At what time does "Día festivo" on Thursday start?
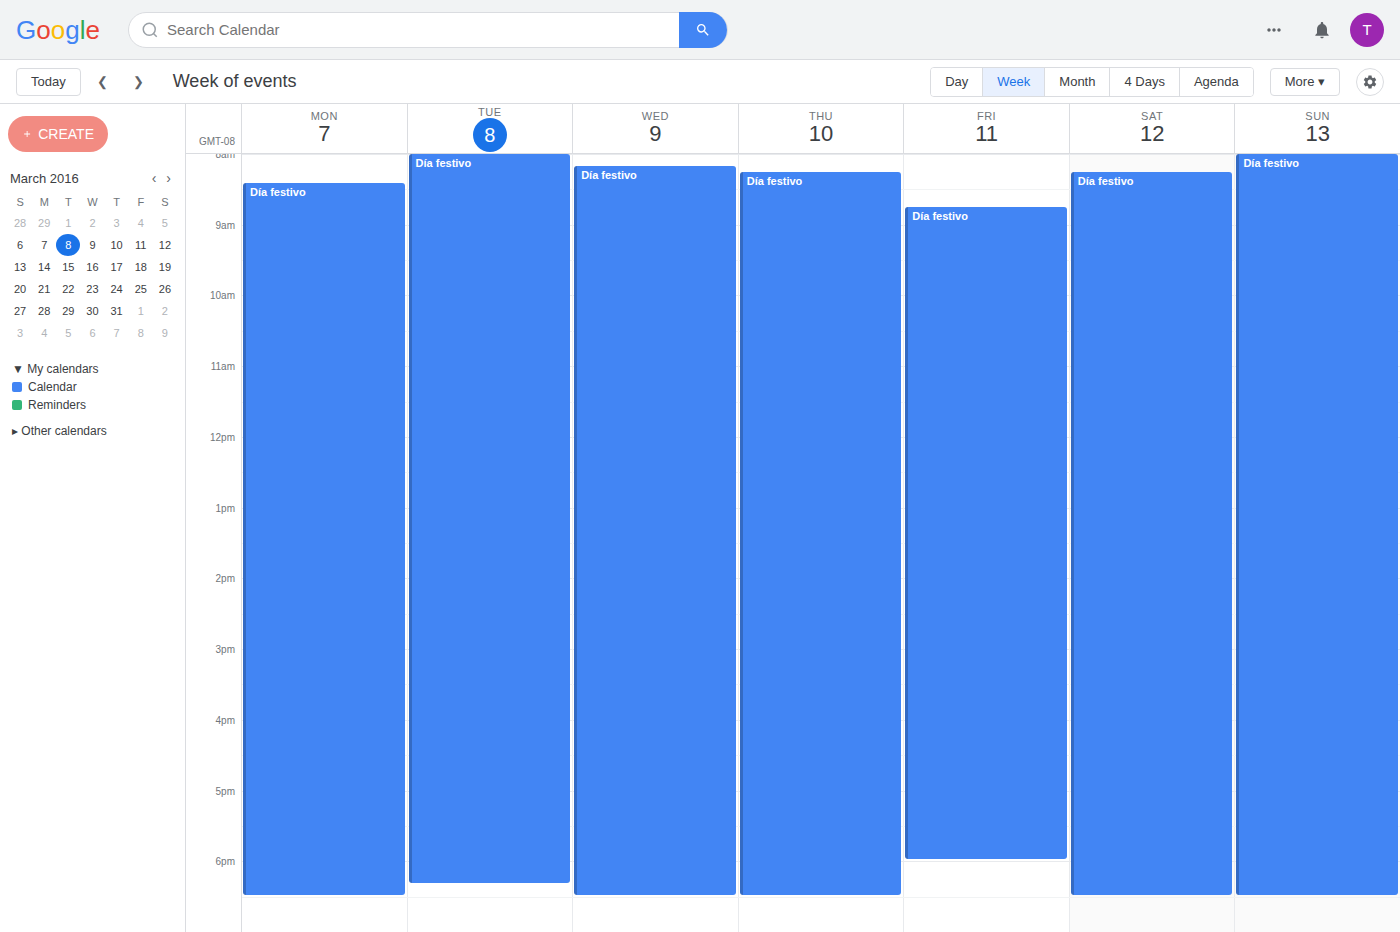
8:15 AM